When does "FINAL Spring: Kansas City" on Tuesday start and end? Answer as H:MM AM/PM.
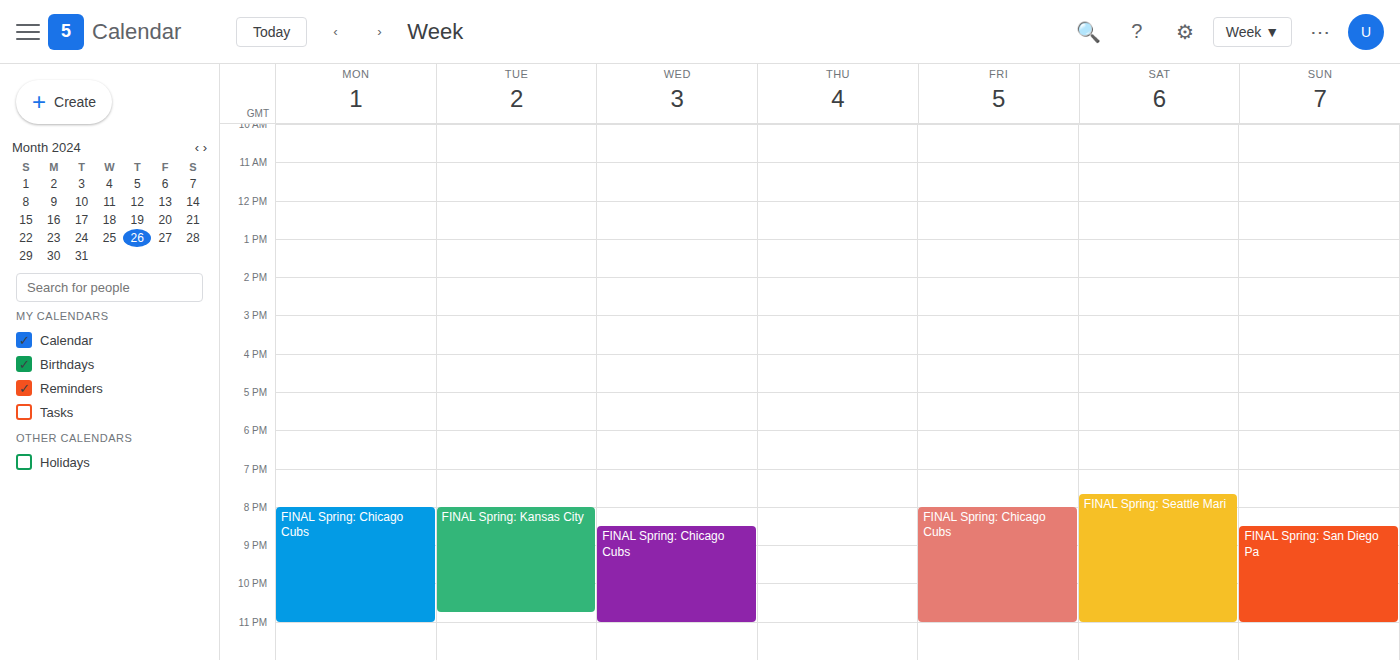
8:00 PM to 10:45 PM